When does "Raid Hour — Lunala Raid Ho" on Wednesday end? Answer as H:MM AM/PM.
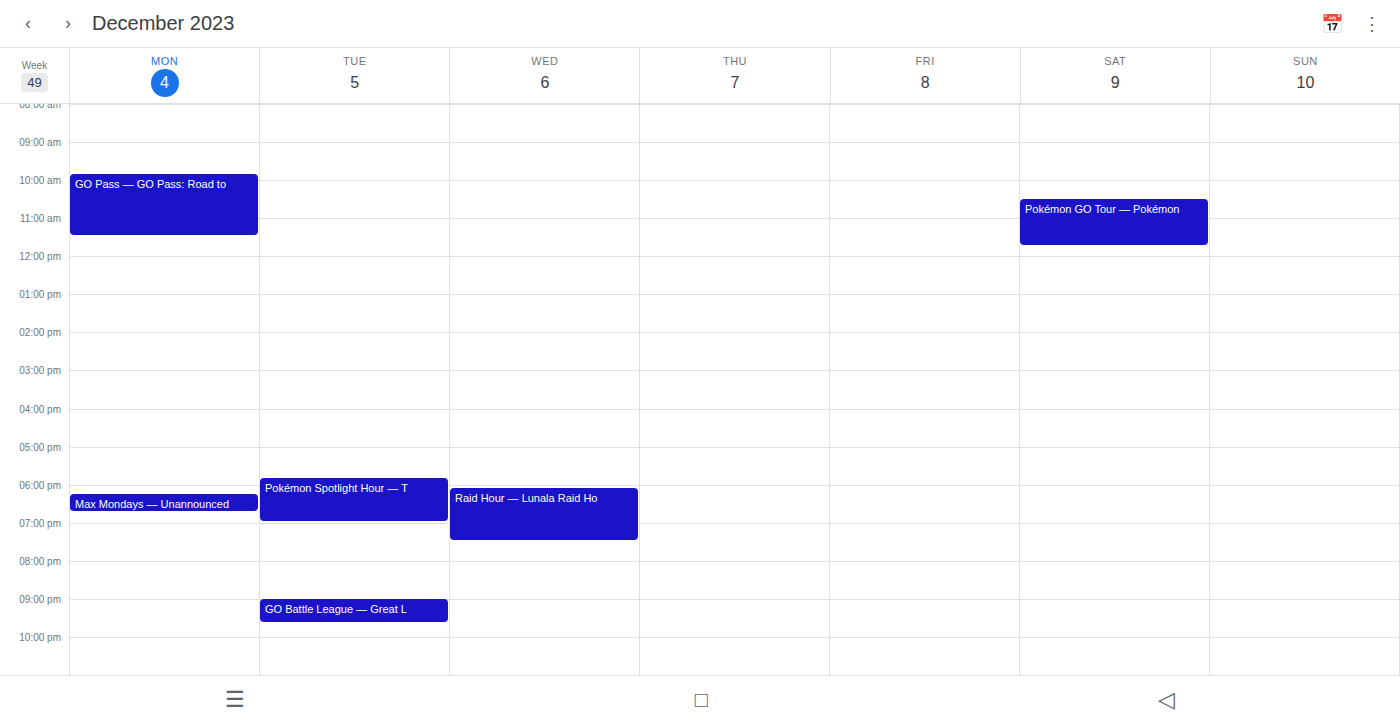
7:30 PM